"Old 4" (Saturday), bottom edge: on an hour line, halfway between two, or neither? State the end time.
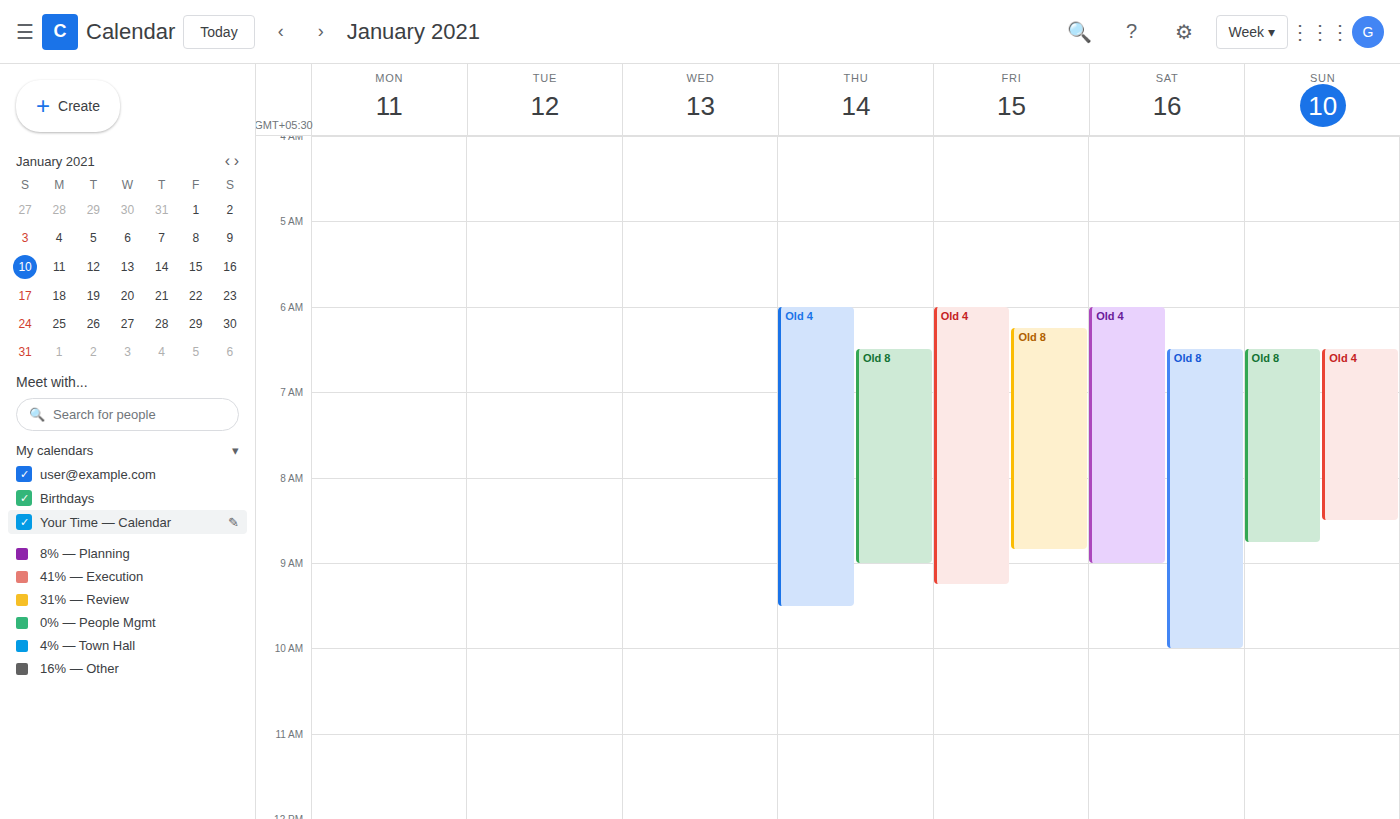
9:00 AM -- exactly on the 9 AM line.